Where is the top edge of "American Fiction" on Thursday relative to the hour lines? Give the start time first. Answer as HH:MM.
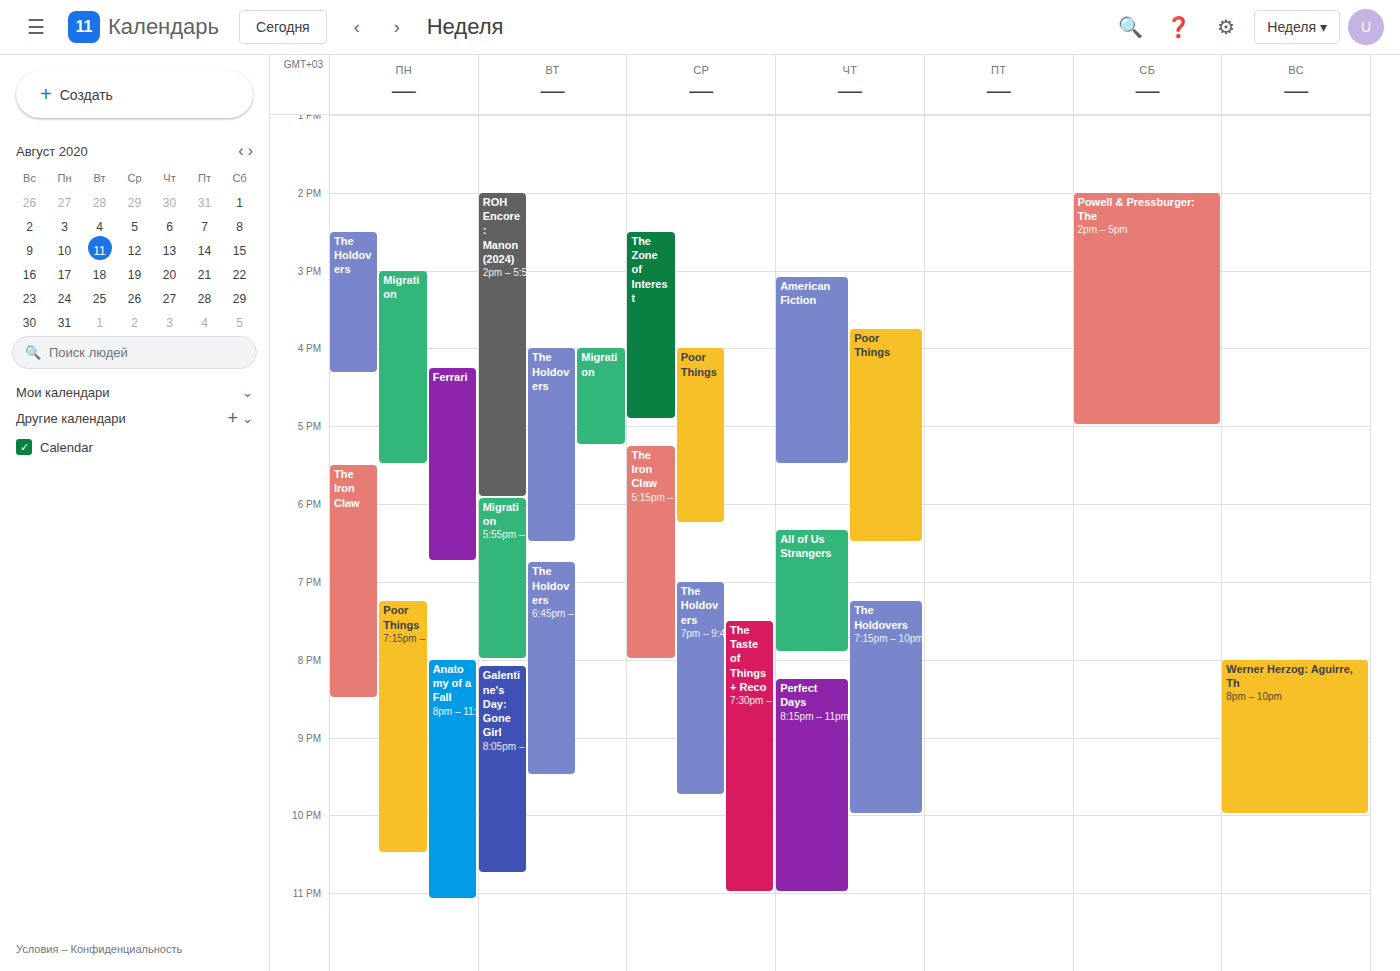
15:05 -- neither: 5 minutes below the 15:00 line and 55 minutes above the 16:00 line.